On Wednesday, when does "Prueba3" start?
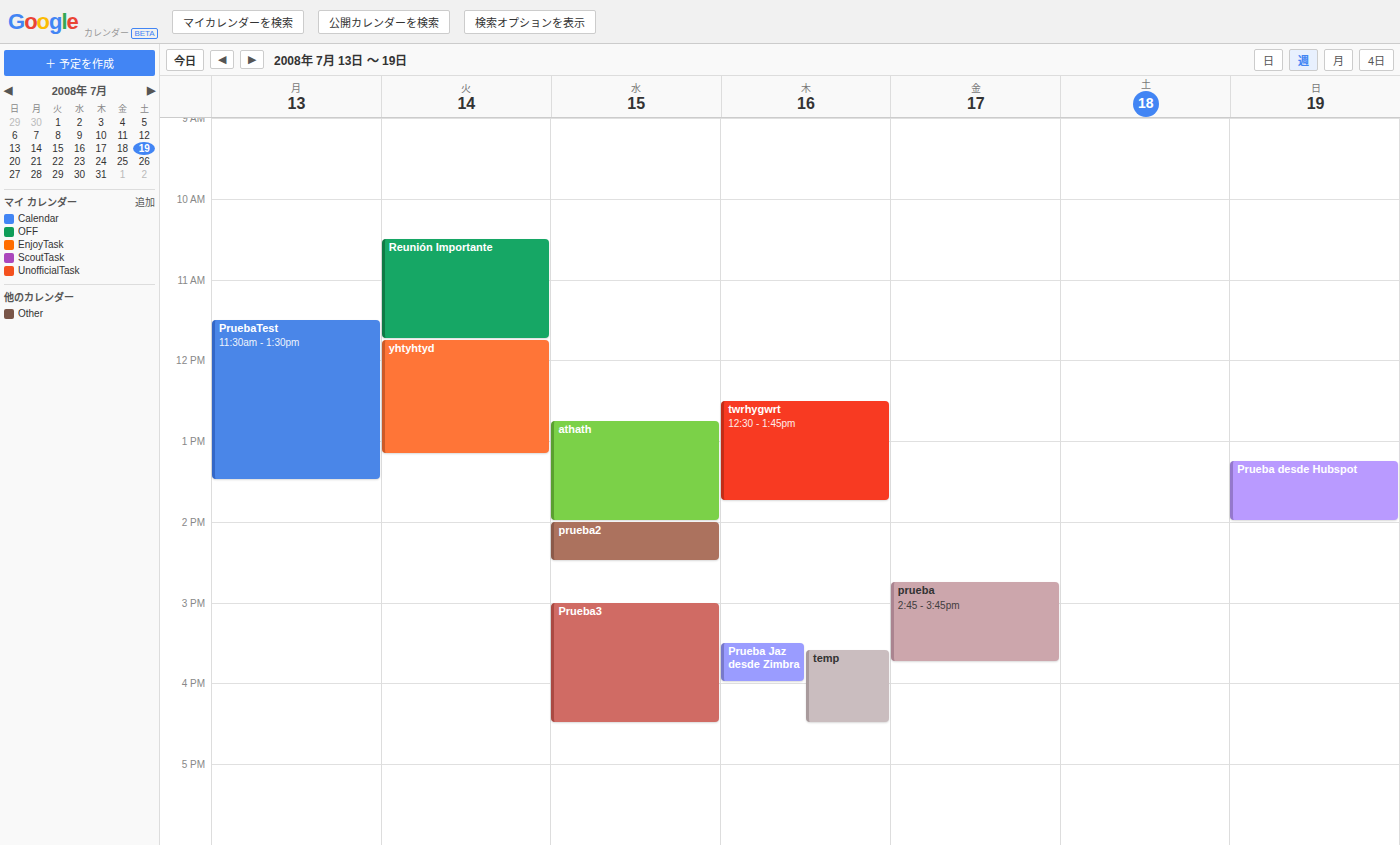
3:00 PM